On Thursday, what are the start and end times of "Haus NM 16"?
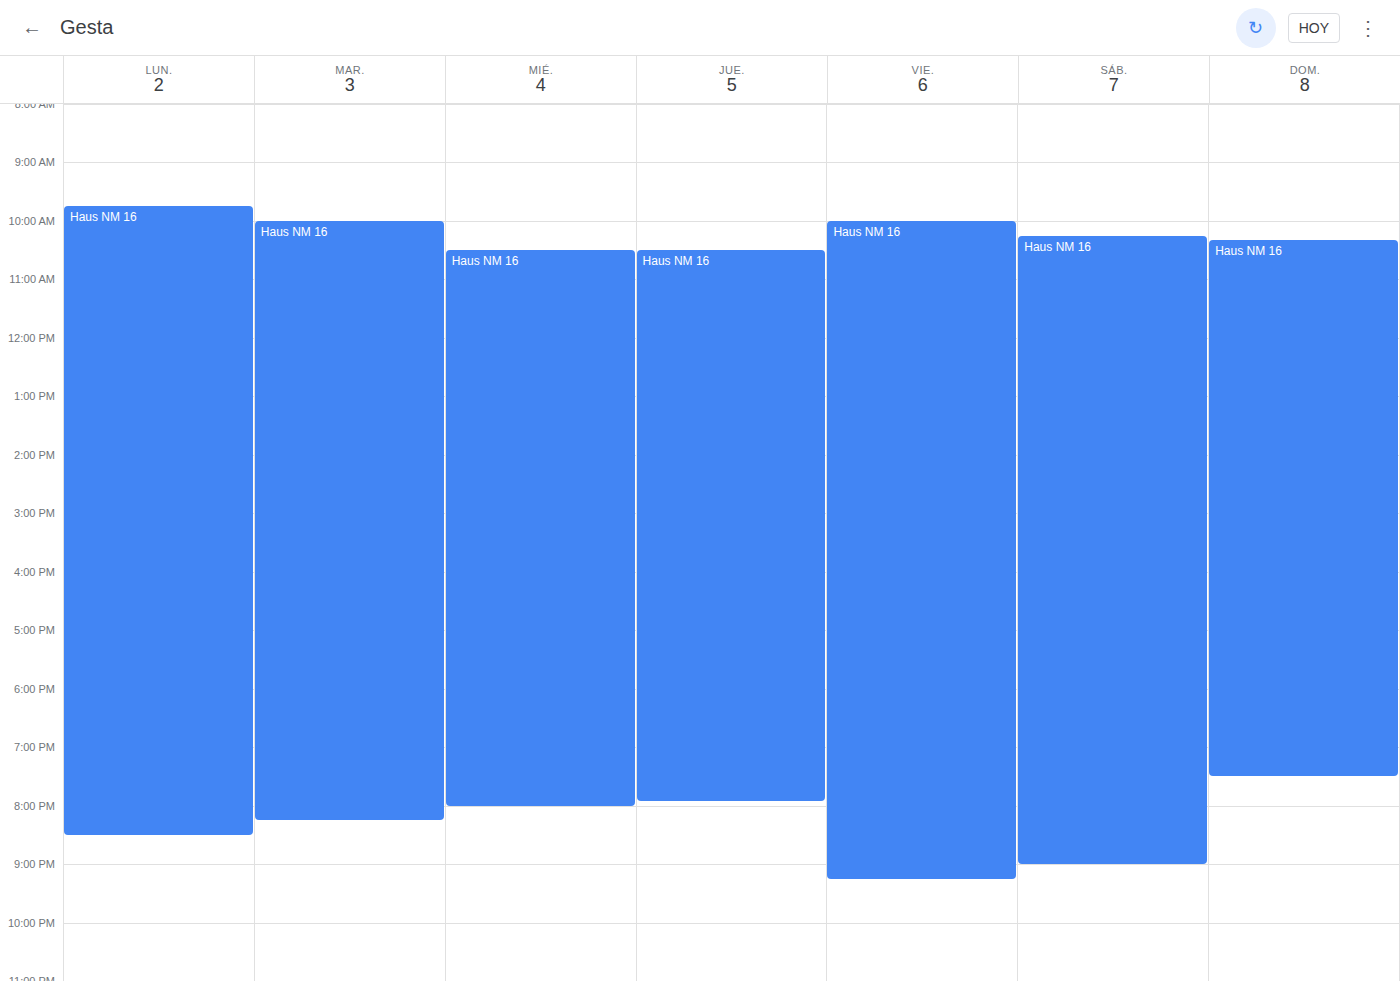
10:30 AM to 7:55 PM